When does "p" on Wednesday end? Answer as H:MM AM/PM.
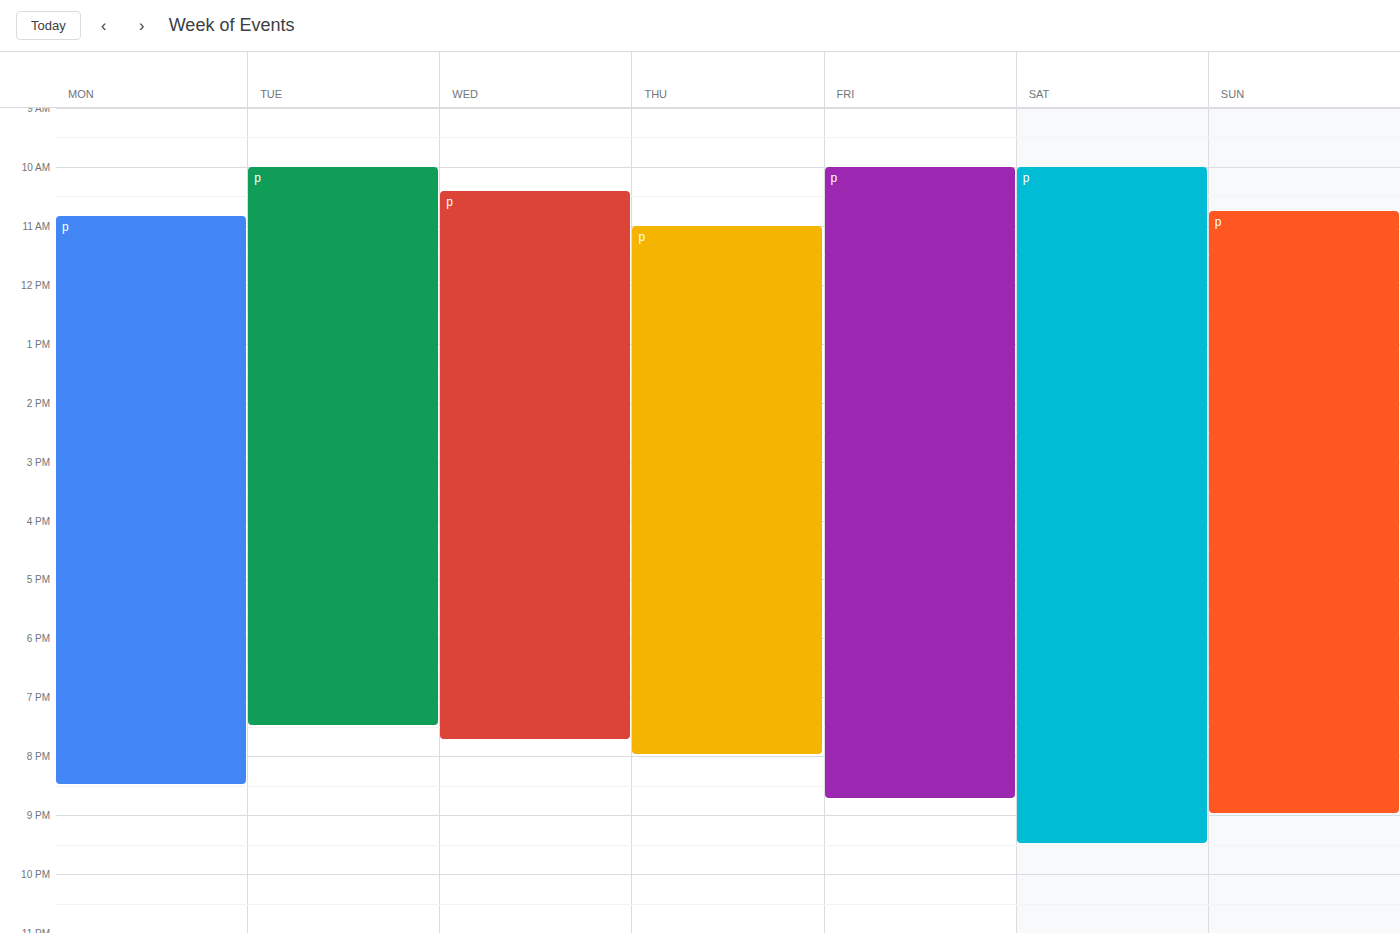
7:45 PM